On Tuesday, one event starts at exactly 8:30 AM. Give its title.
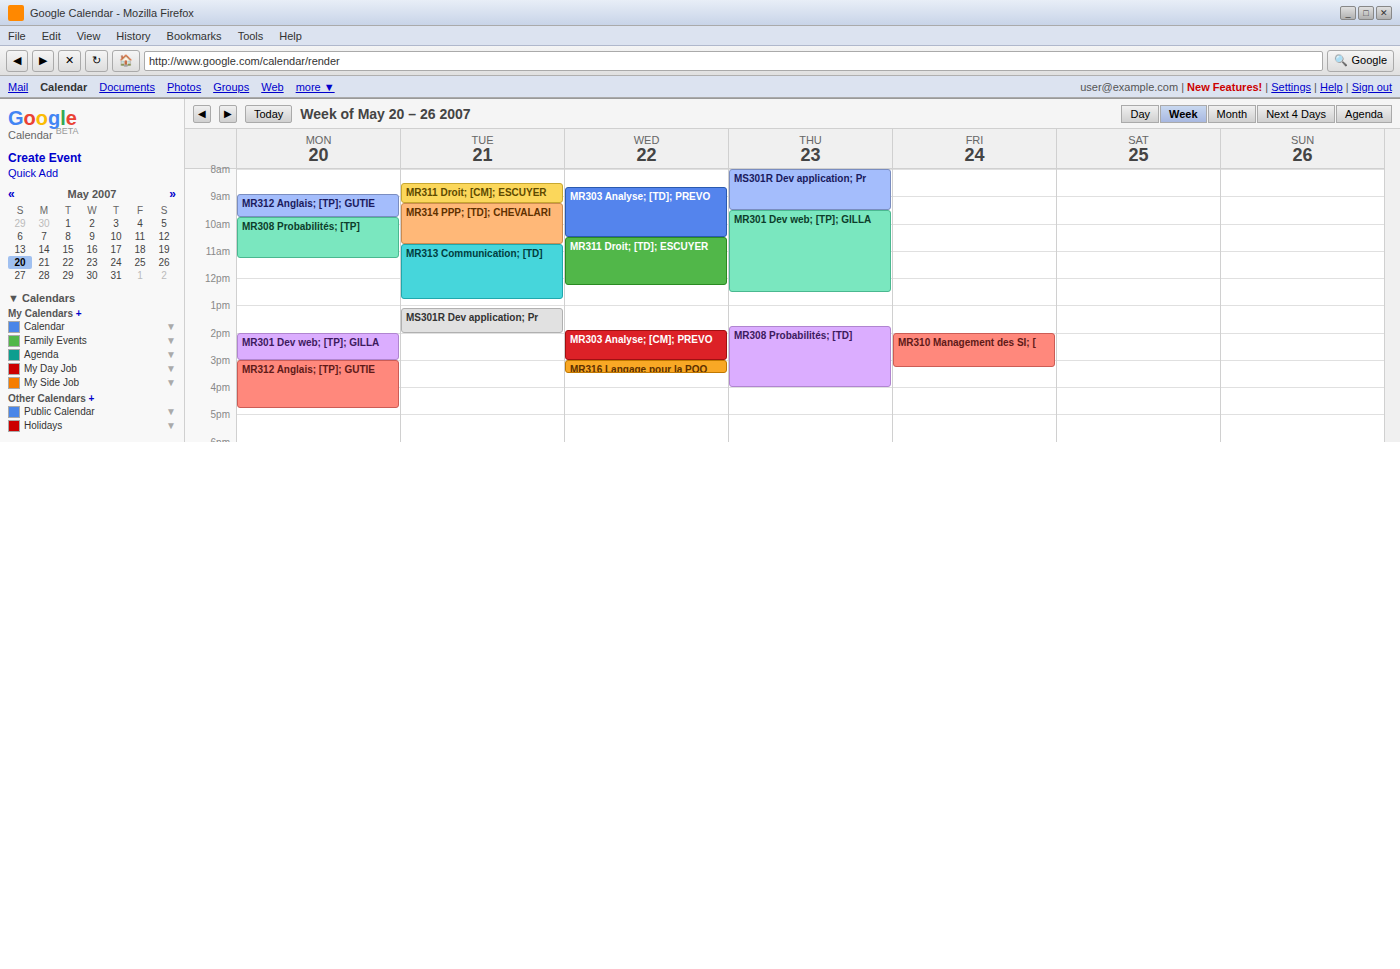
"MR311 Droit; [CM]; ESCUYER"